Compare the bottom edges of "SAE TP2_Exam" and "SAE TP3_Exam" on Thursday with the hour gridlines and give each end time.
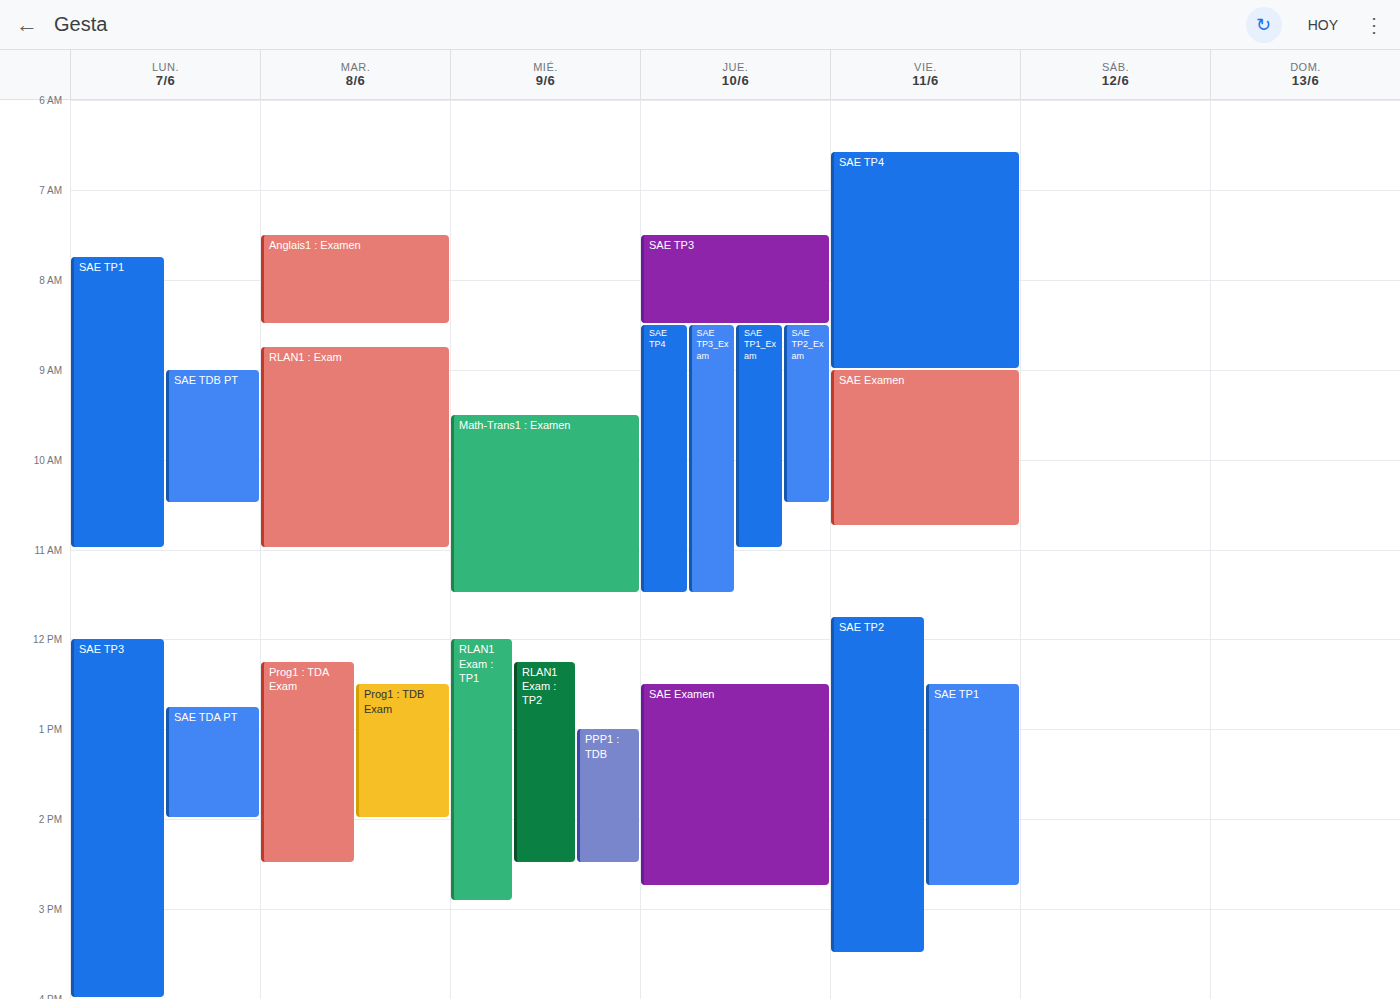
"SAE TP2_Exam": 10:30 AM, halfway between the 10 AM and 11 AM lines. "SAE TP3_Exam": 11:30 AM, halfway between the 11 AM and 12 PM lines.